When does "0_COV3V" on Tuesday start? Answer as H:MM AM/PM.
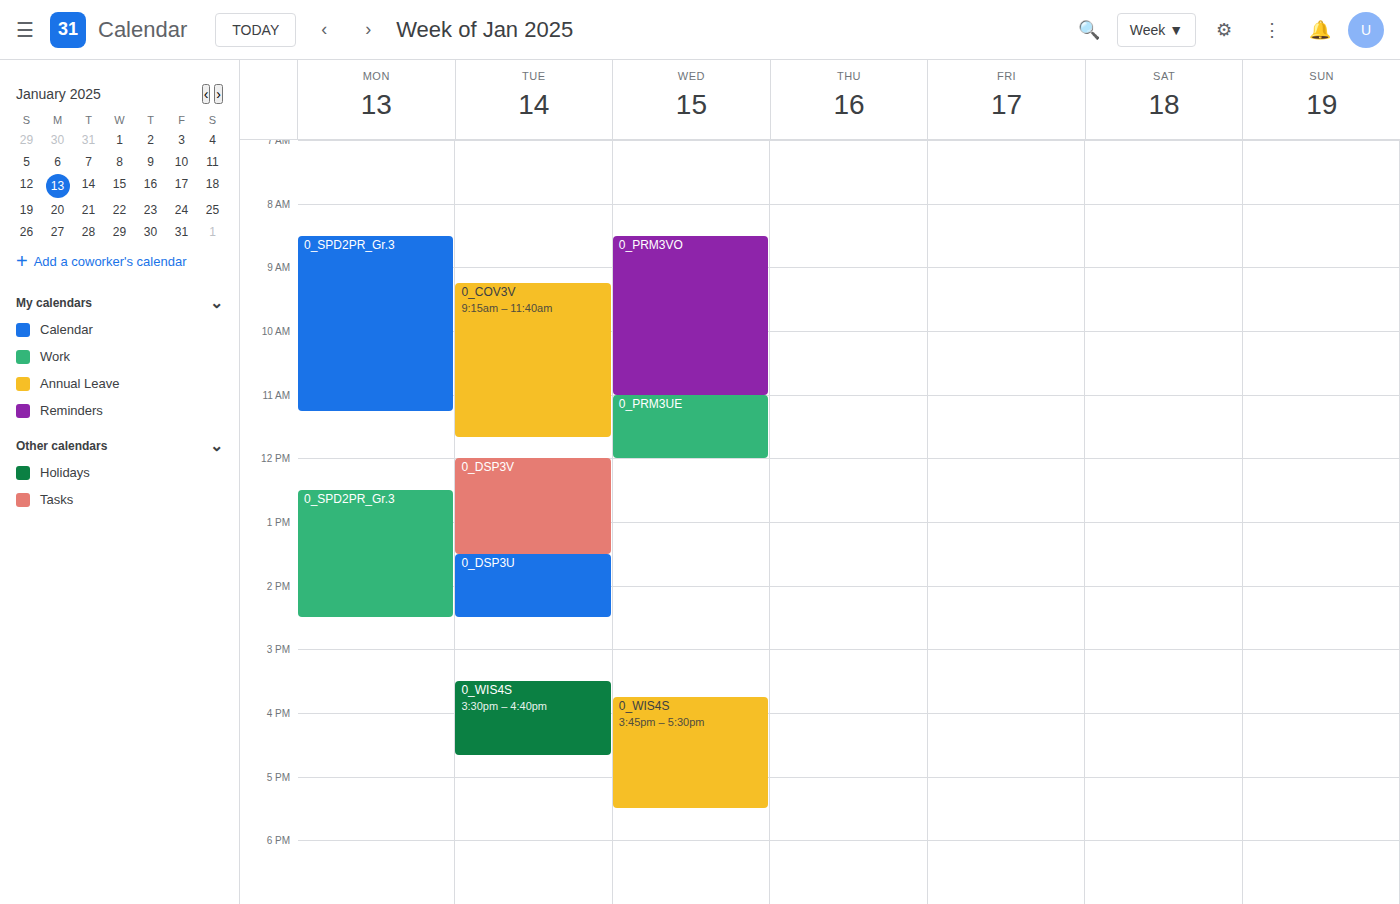
9:15 AM